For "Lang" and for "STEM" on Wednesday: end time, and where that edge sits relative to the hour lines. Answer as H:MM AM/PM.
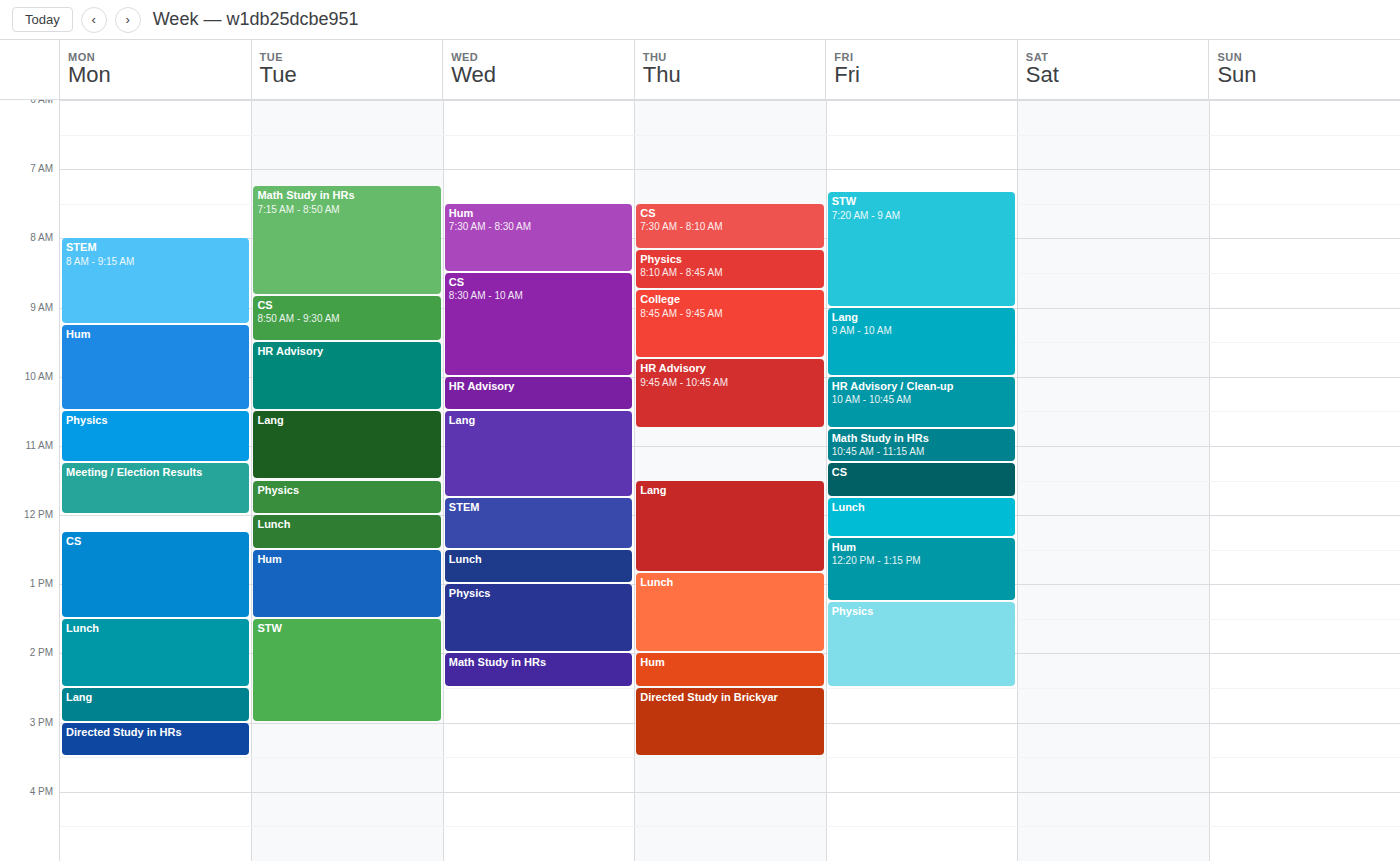
"Lang": 11:45 AM, neither: three quarters of the way from the 11 AM line to the 12 PM line. "STEM": 12:30 PM, halfway between the 12 PM and 1 PM lines.